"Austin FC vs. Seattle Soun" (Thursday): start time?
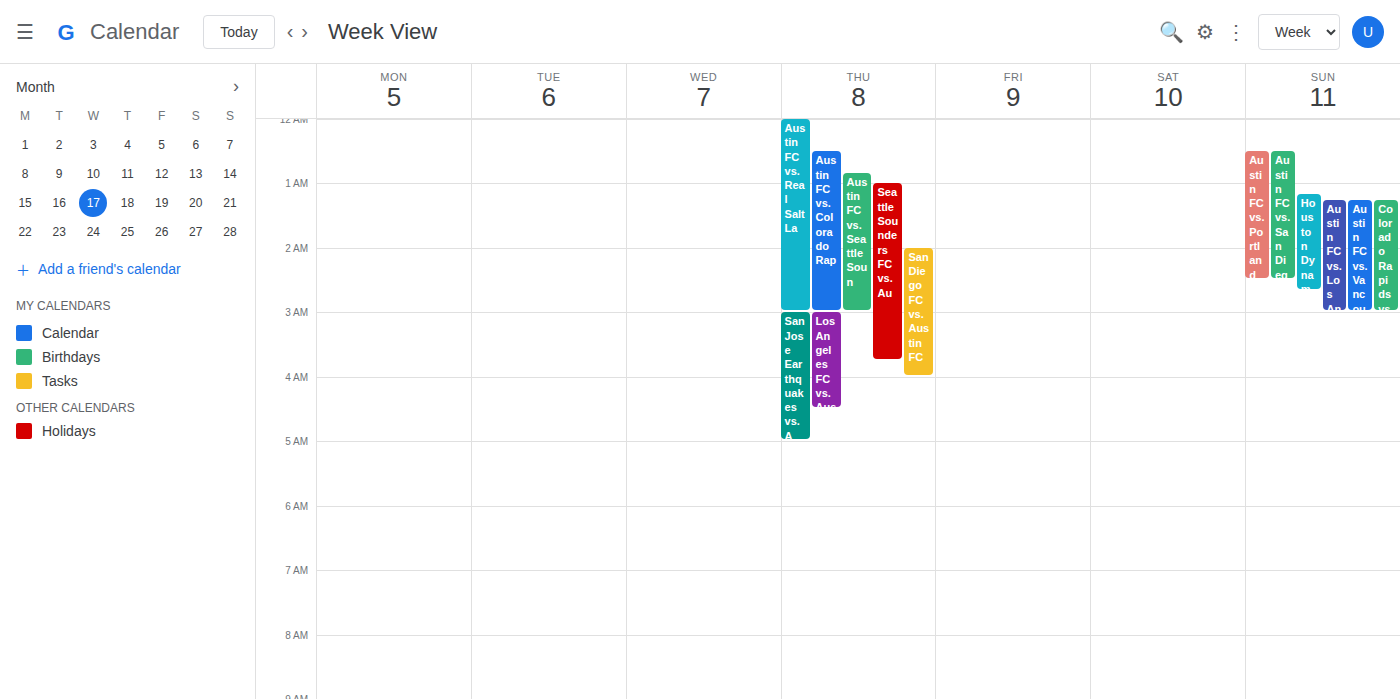
12:50 AM